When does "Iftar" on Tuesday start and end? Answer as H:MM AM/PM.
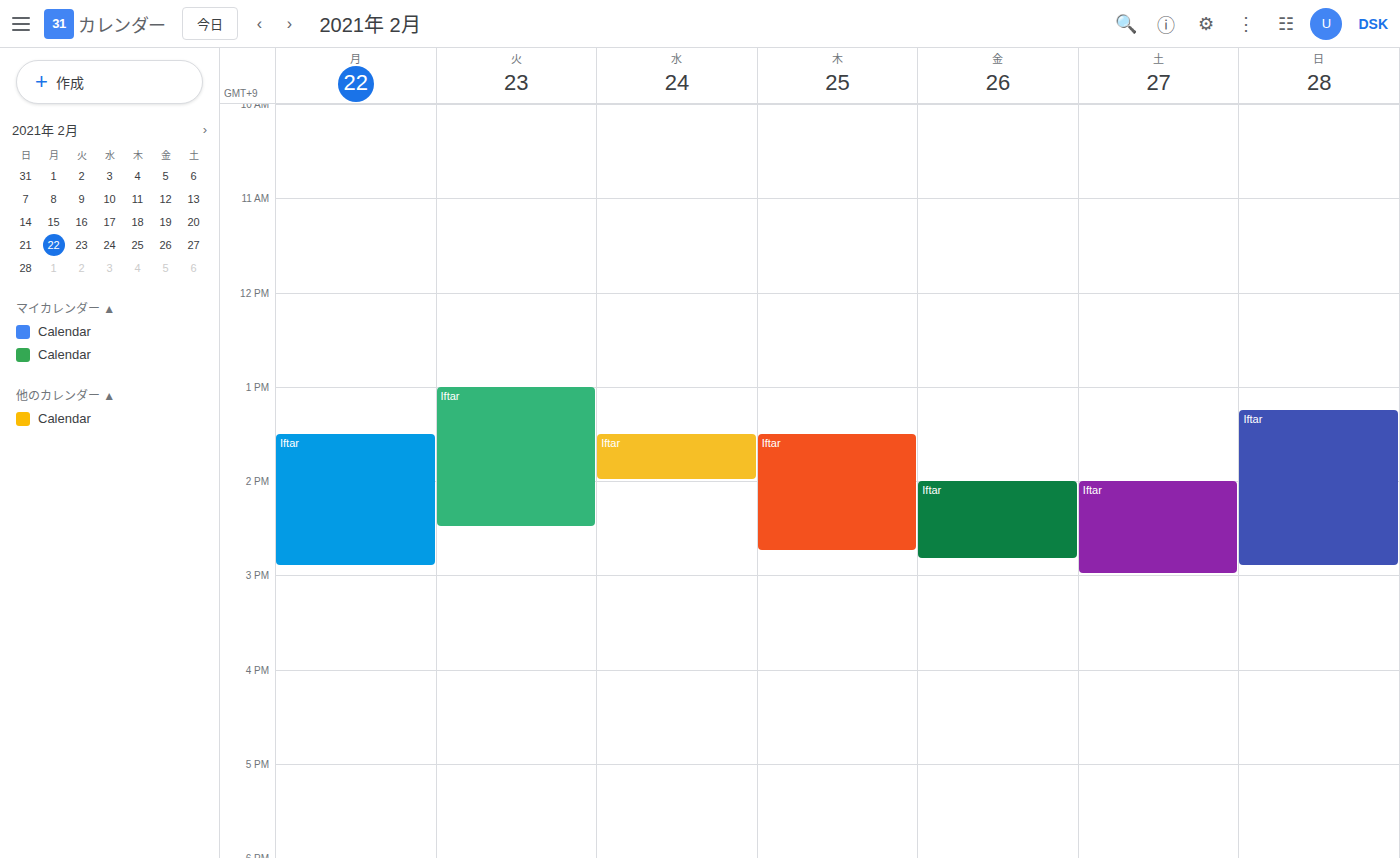
1:00 PM to 2:30 PM